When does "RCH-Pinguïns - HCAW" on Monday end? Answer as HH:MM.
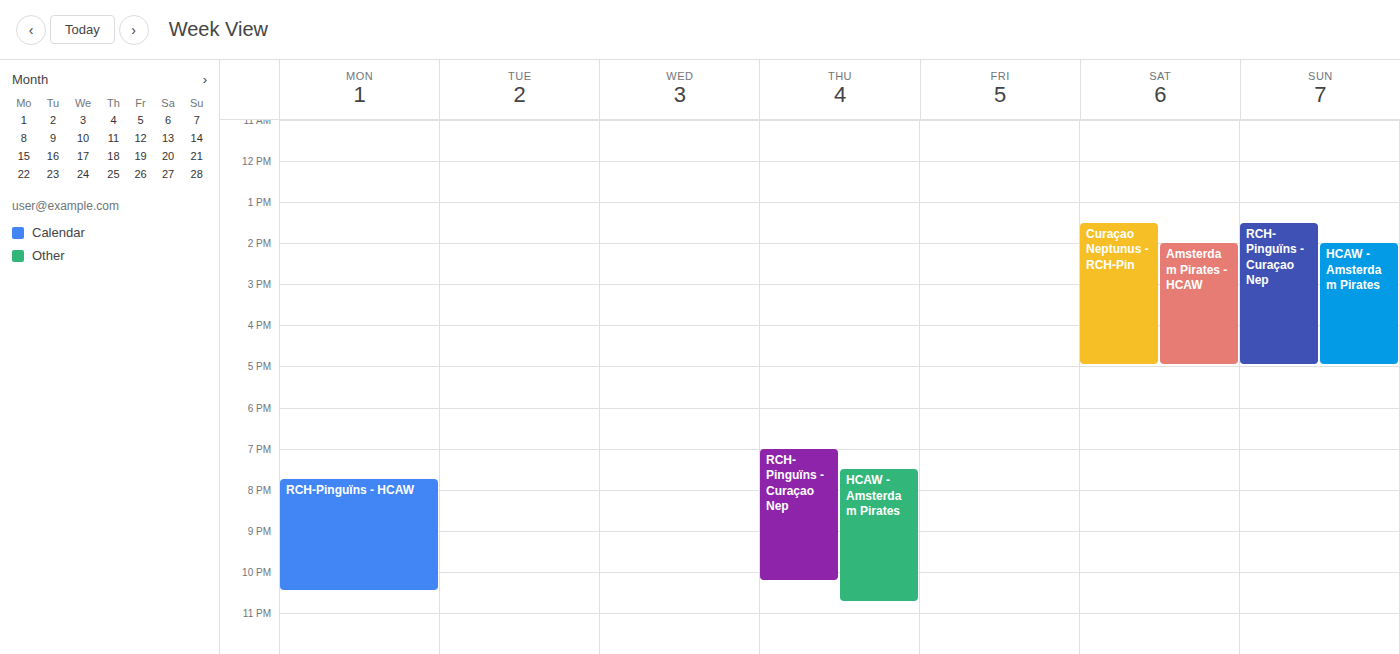
22:30